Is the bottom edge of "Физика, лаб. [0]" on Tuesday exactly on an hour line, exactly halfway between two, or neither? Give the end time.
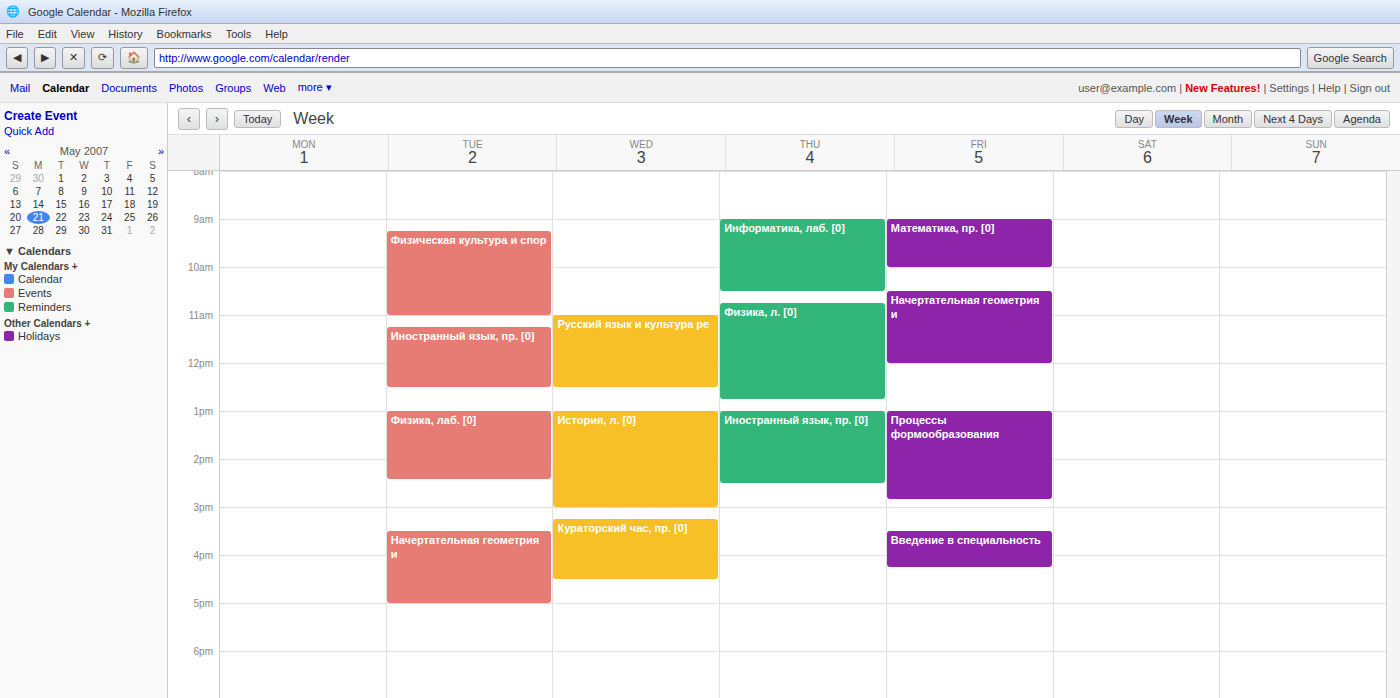
2:25 PM -- neither: 25 minutes below the 2 PM line and 35 minutes above the 3 PM line.